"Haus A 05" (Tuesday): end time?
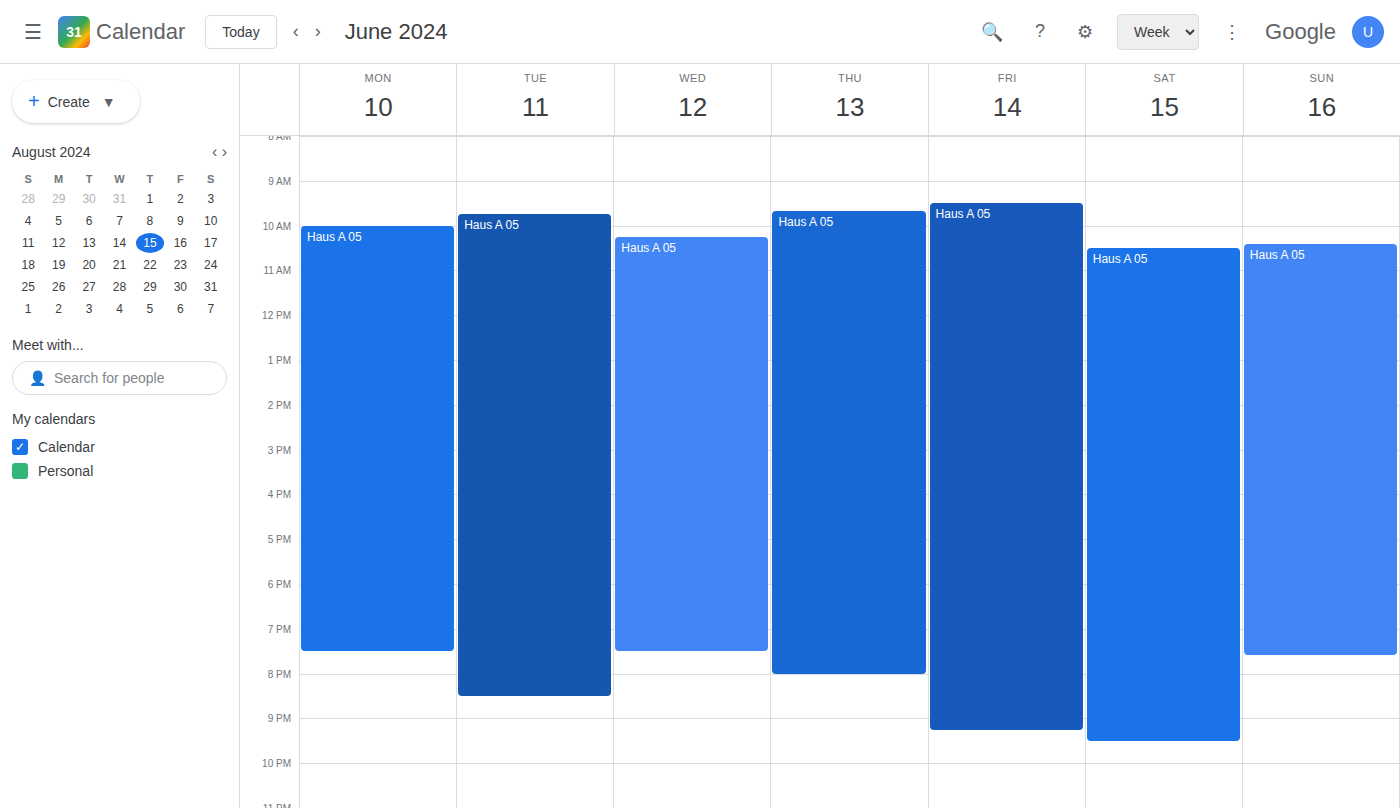
20:30